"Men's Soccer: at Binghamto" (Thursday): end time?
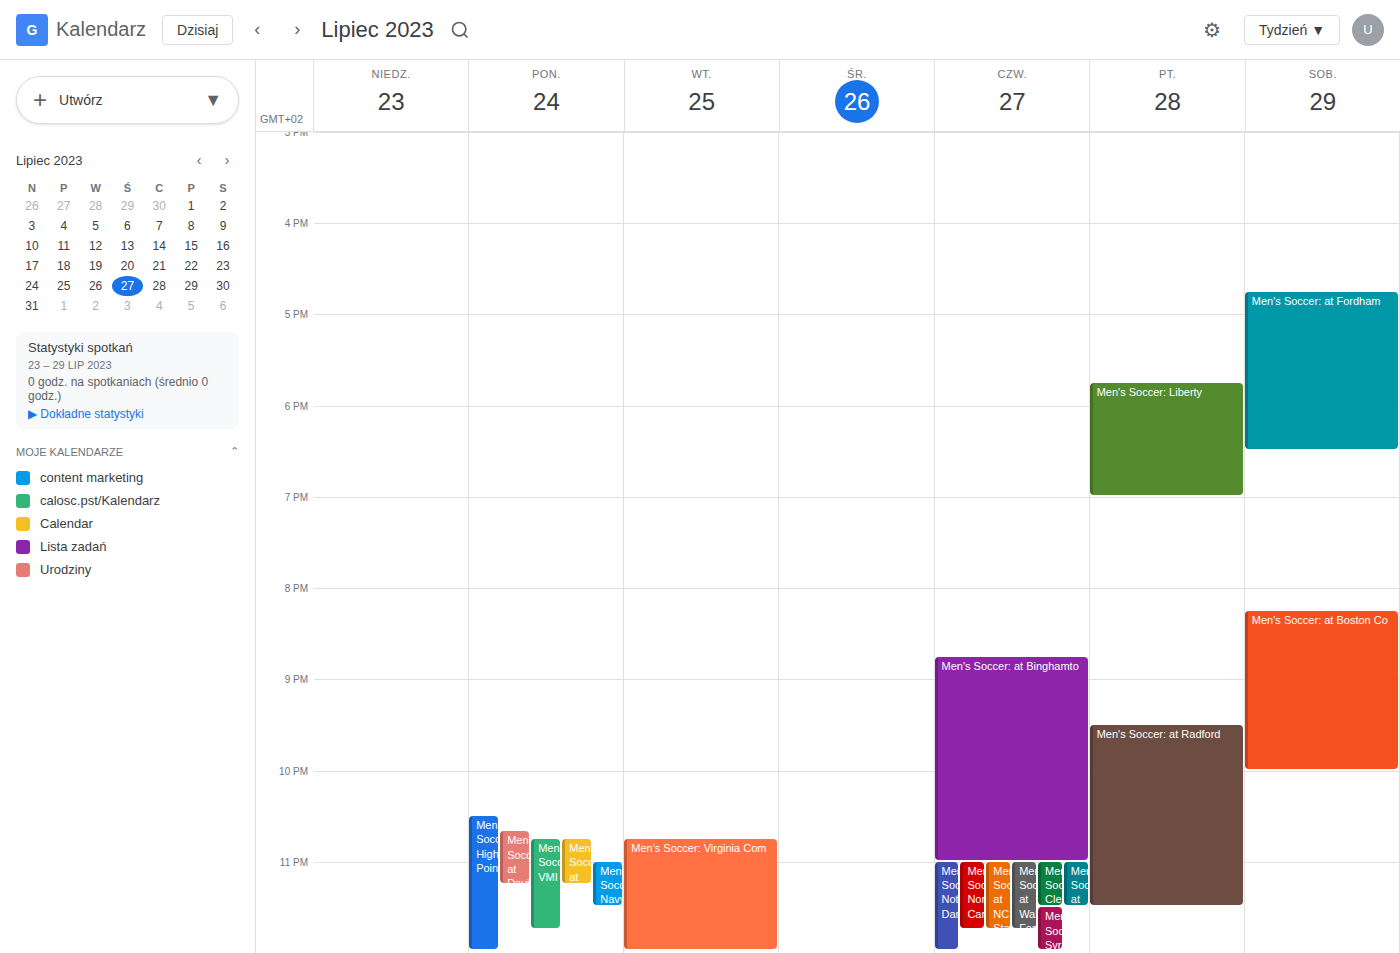
11:00 PM